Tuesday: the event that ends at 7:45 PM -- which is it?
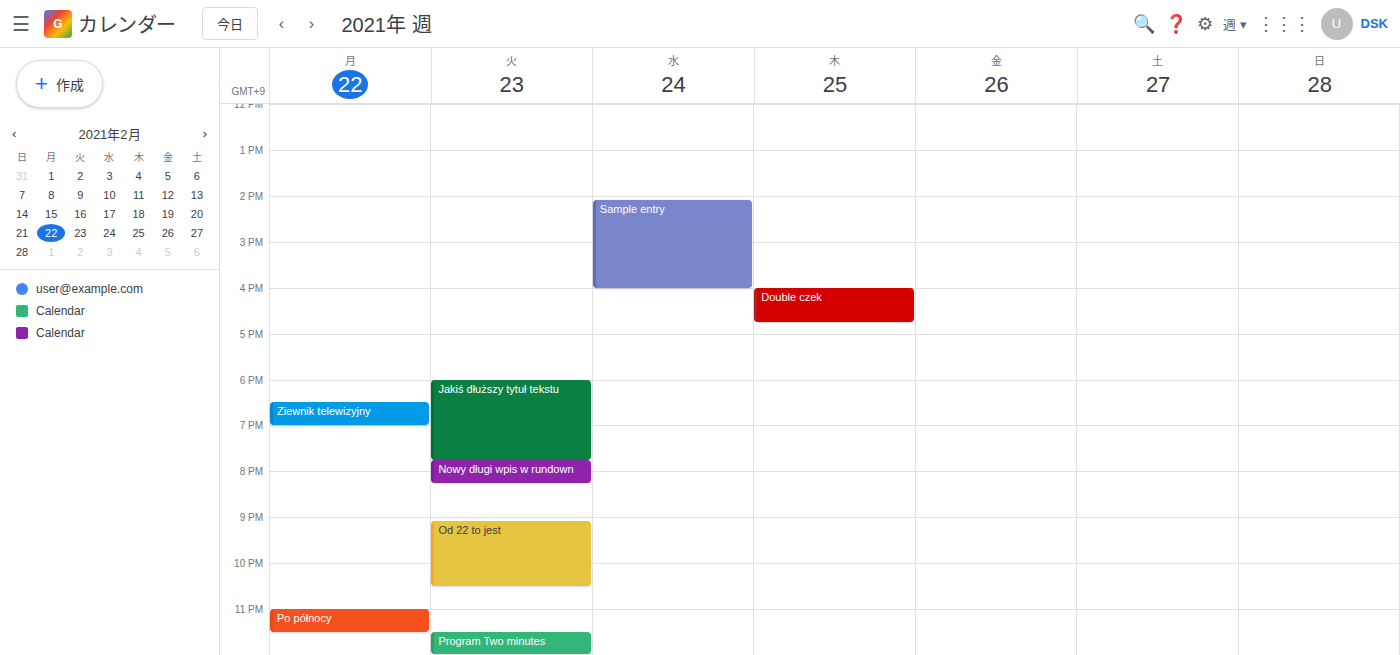
"Jakiś dłuższy tytuł tekstu"